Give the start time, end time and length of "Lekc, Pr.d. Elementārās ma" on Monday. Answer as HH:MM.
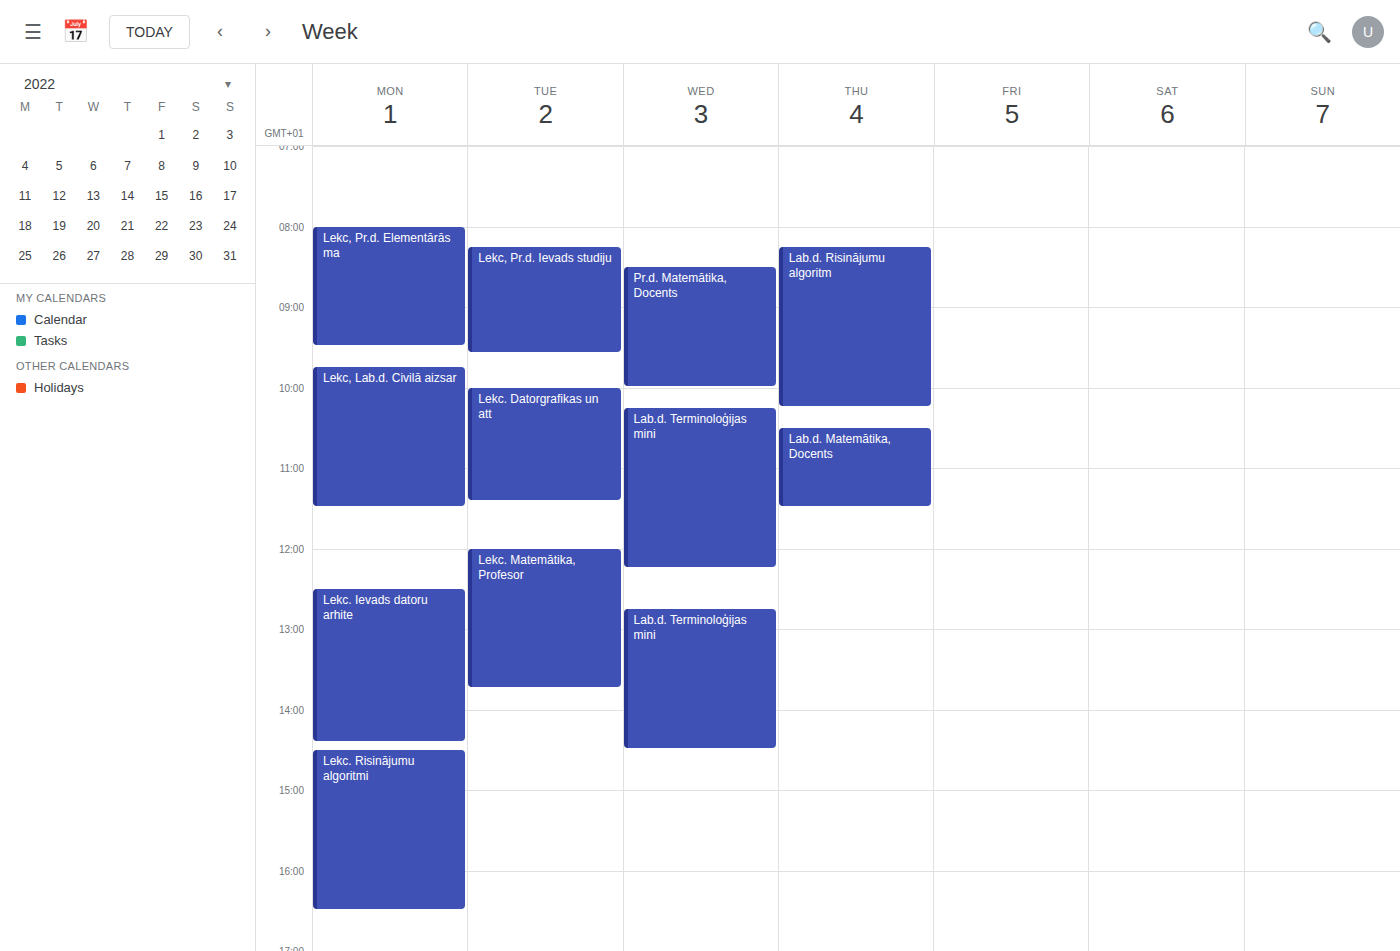
08:00 to 09:30, 1 hour 30 minutes